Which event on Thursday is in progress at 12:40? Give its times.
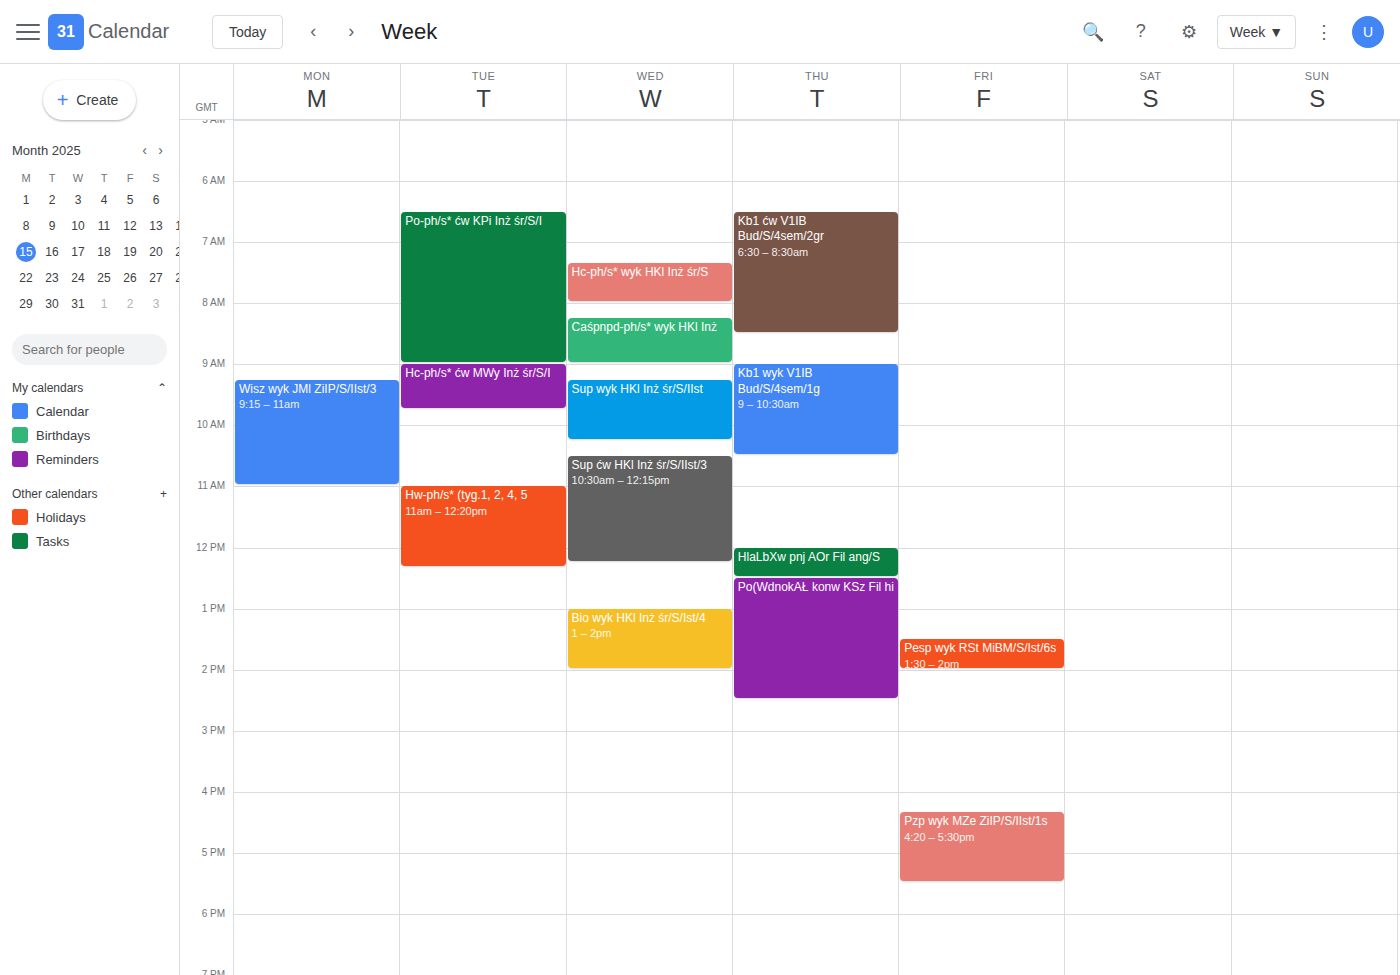
"Po(WdnokAŁ konw KSz Fil hi", 12:30 to 14:30